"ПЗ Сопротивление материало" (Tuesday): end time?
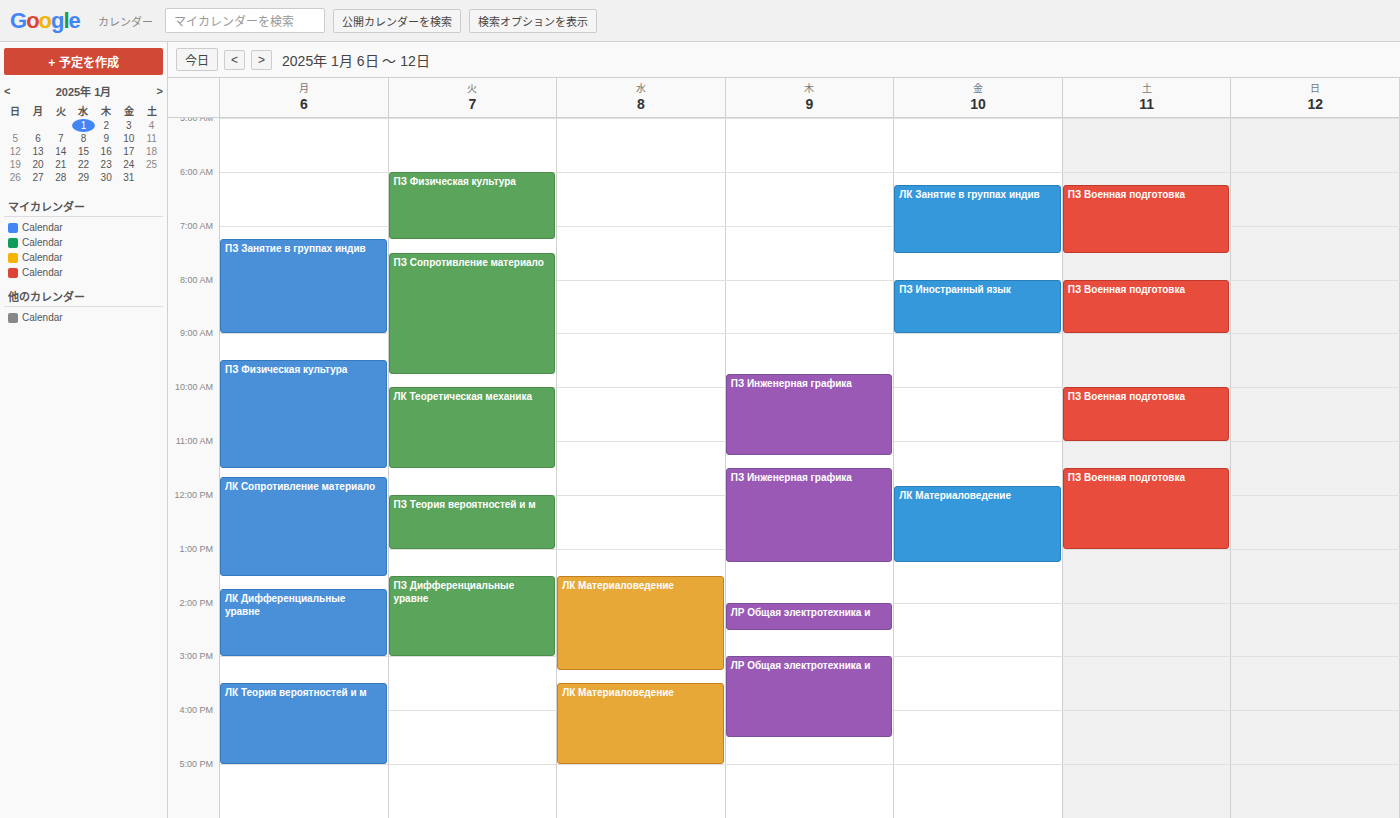
9:45 AM